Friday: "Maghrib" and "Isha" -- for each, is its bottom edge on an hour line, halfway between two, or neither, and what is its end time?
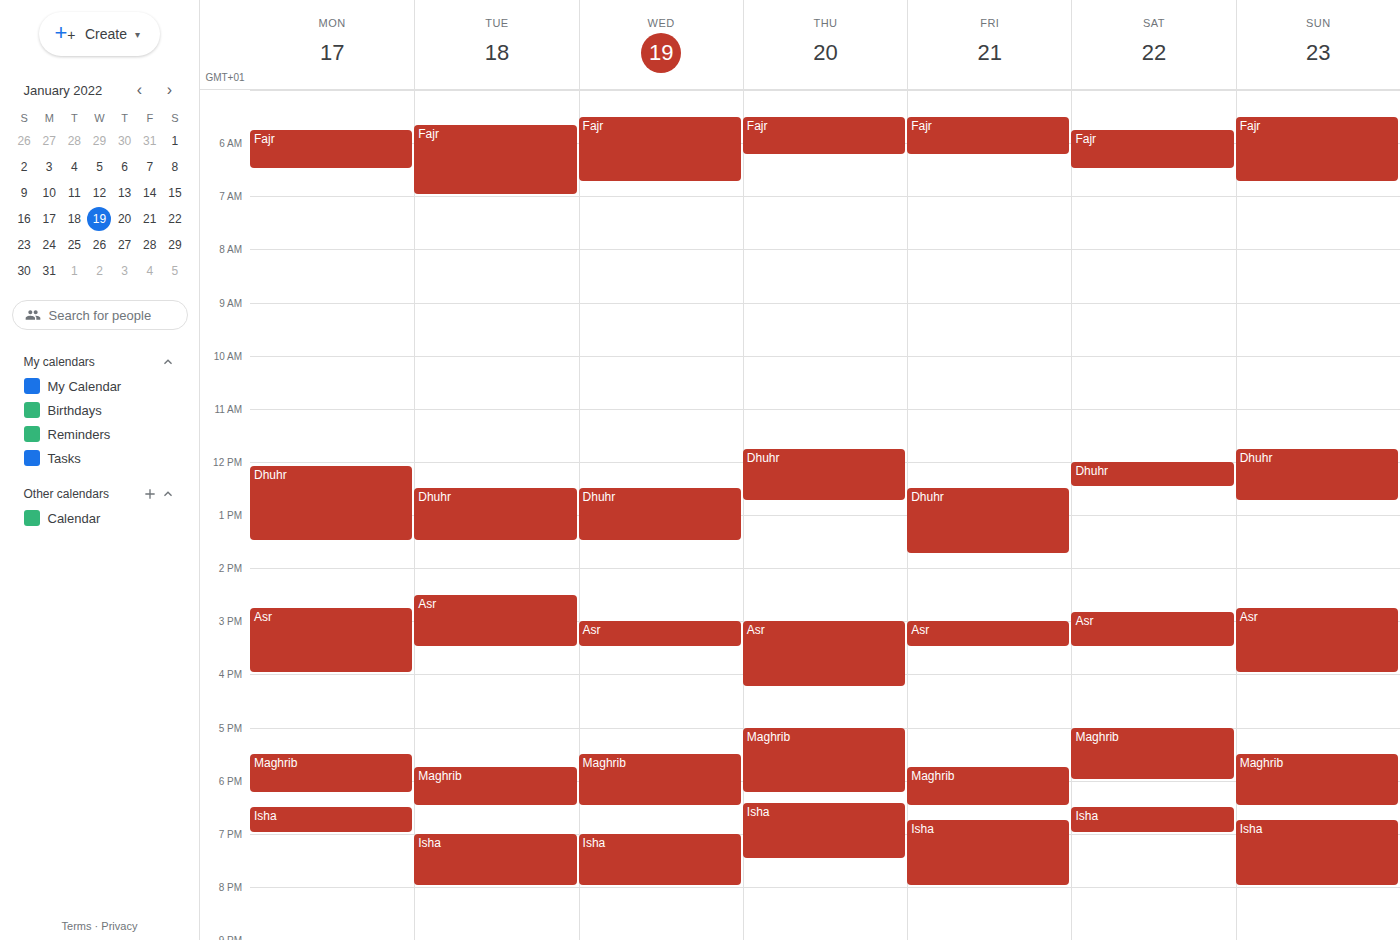
"Maghrib": 18:30, halfway between the 18:00 and 19:00 lines. "Isha": 20:00, exactly on the 20:00 line.